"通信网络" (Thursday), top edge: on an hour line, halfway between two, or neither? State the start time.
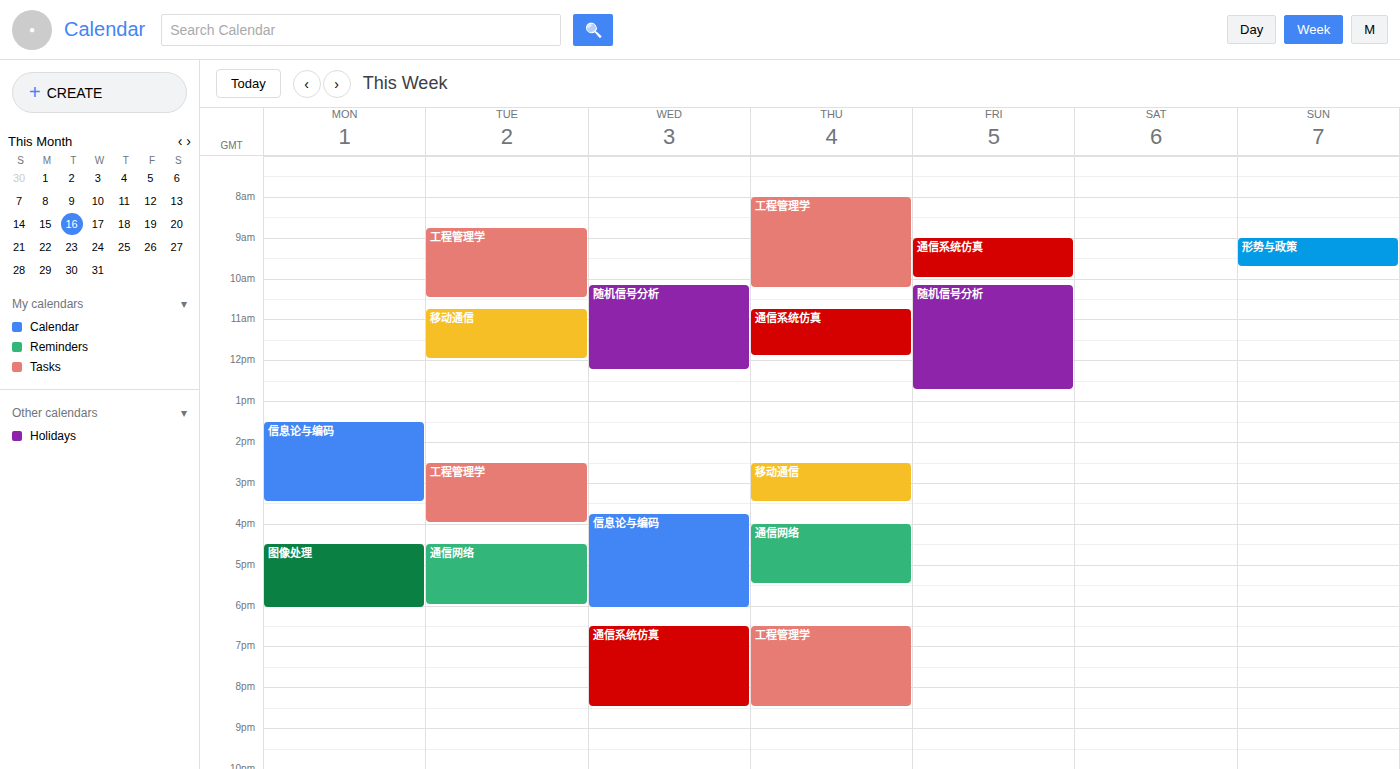
4:00 PM -- exactly on the 4 PM line.